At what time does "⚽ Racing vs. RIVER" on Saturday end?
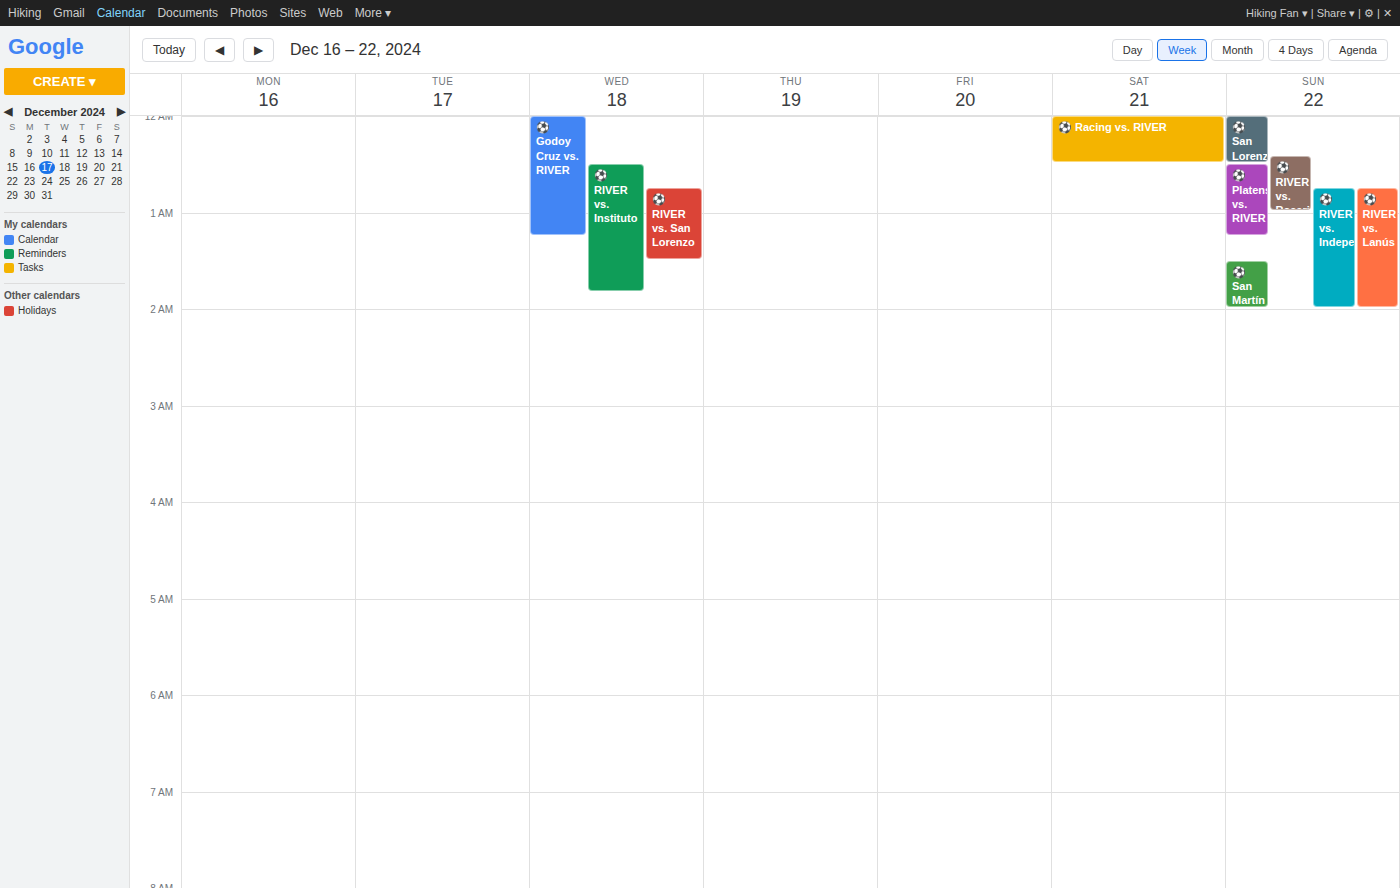
12:30 AM